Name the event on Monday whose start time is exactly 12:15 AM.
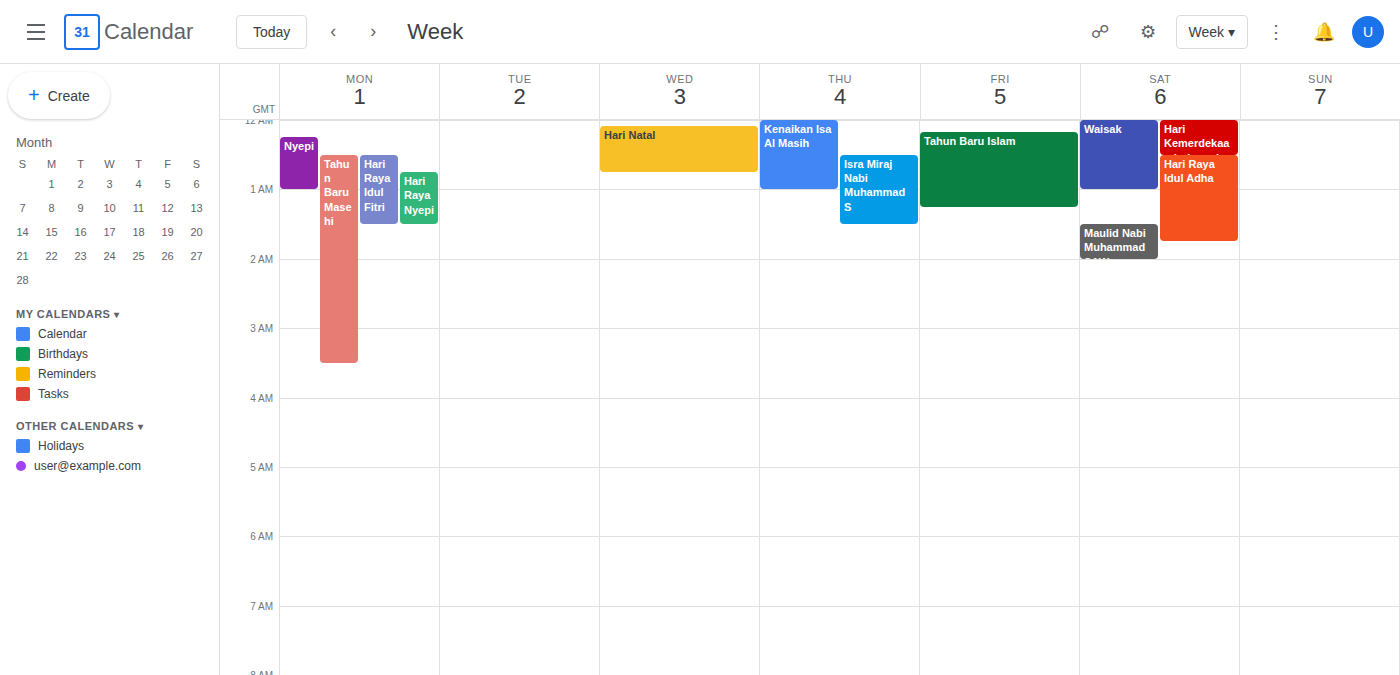
"Nyepi"